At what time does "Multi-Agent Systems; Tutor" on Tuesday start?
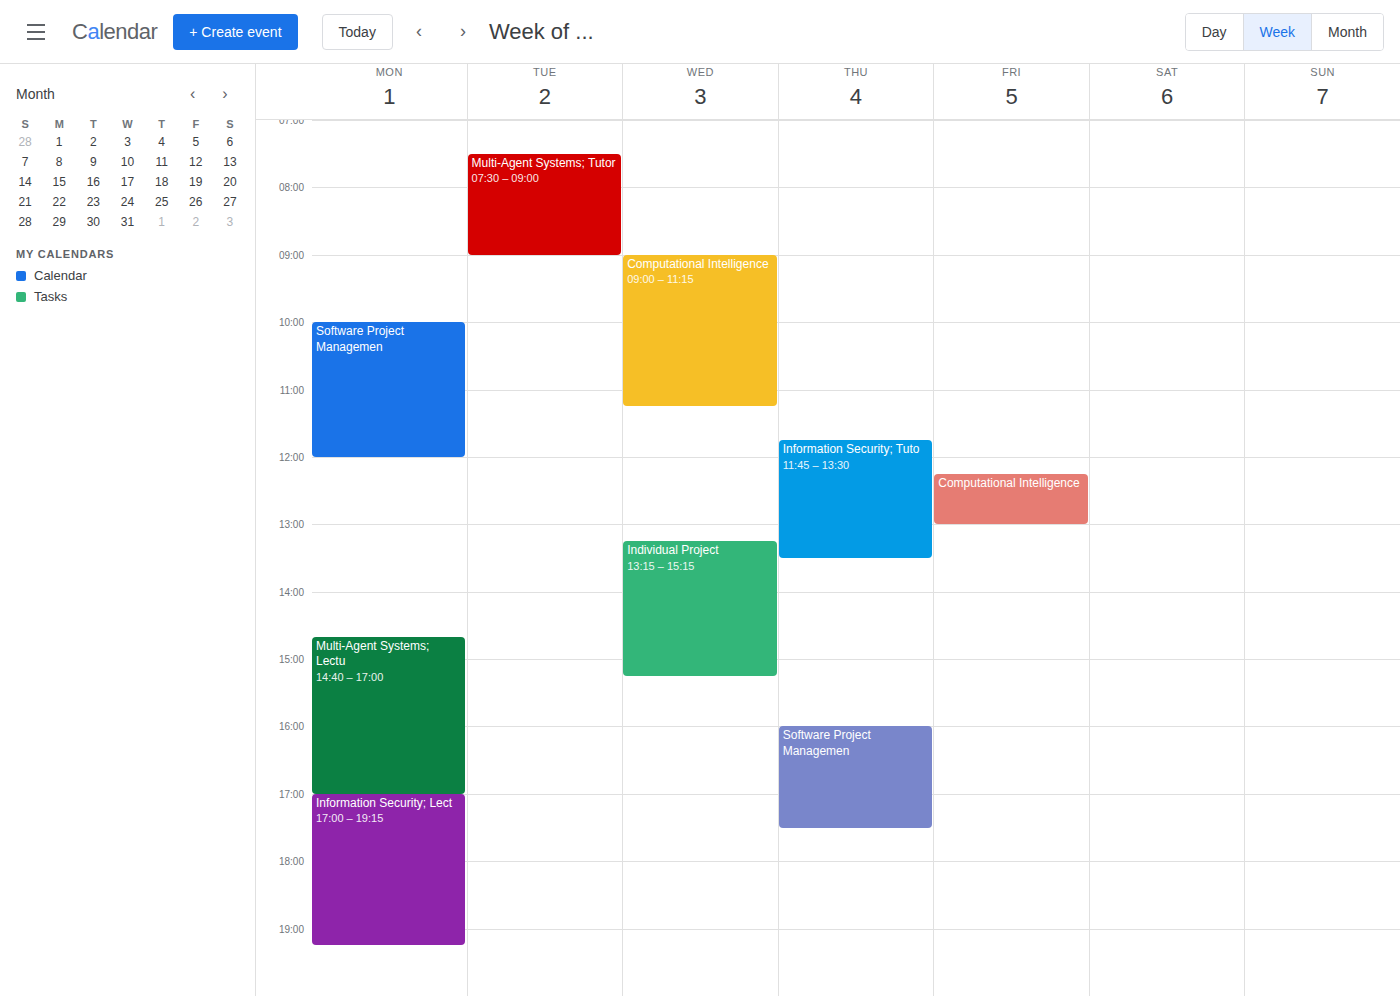
7:30 AM